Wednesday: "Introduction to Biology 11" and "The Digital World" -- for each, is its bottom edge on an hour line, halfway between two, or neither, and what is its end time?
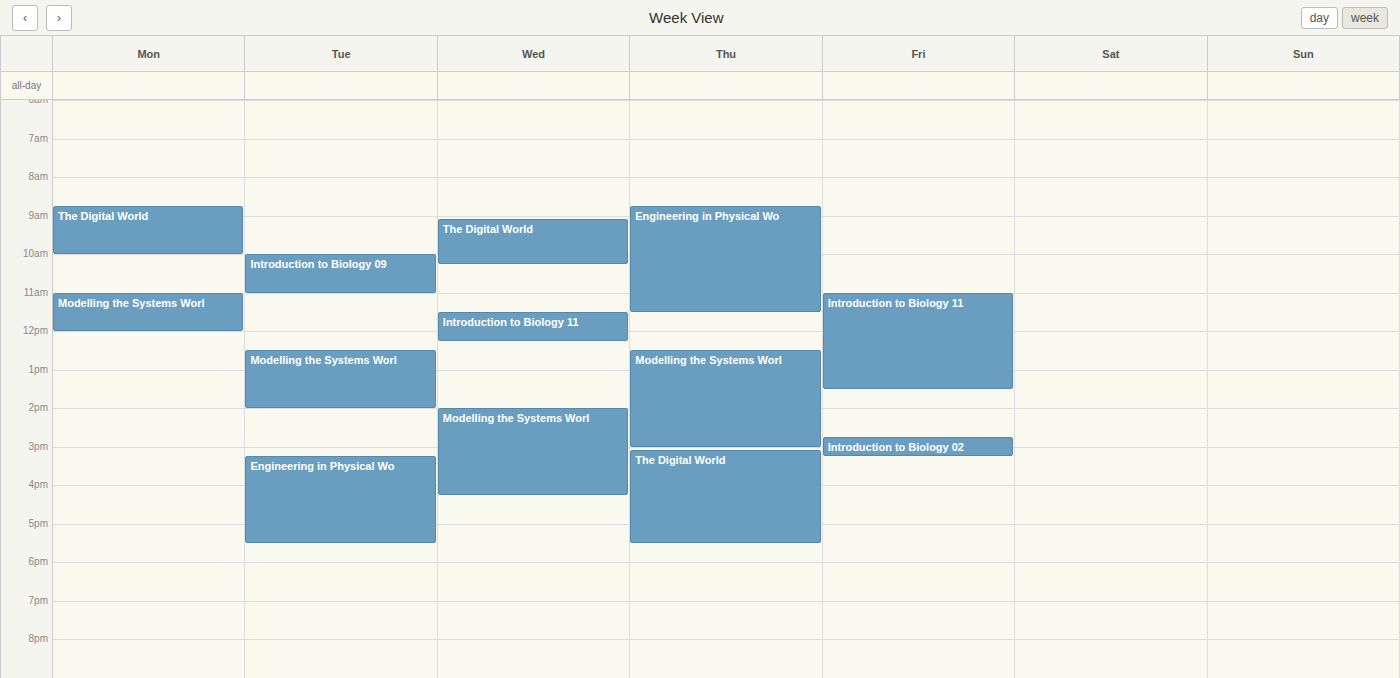
"Introduction to Biology 11": 12:15 PM, neither: a quarter of the way from the 12 PM line to the 1 PM line. "The Digital World": 10:15 AM, neither: a quarter of the way from the 10 AM line to the 11 AM line.